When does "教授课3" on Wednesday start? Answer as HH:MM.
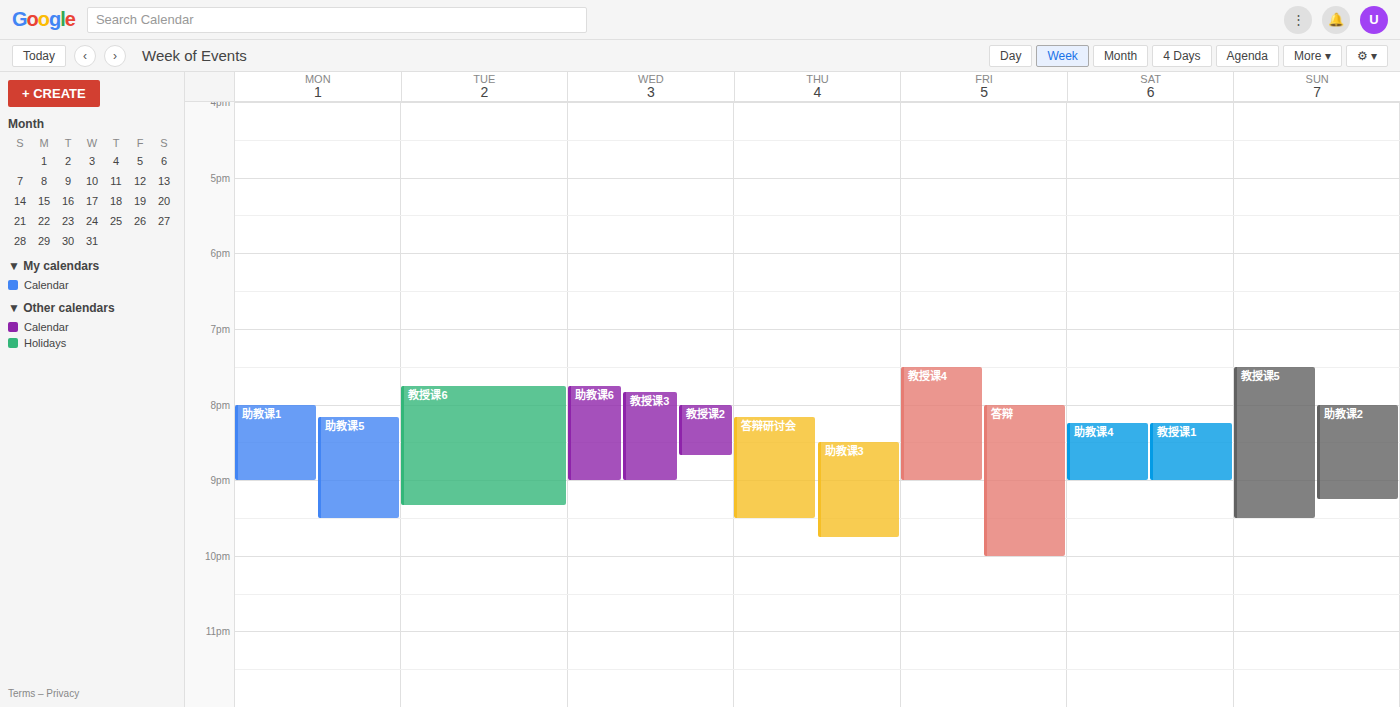
19:50